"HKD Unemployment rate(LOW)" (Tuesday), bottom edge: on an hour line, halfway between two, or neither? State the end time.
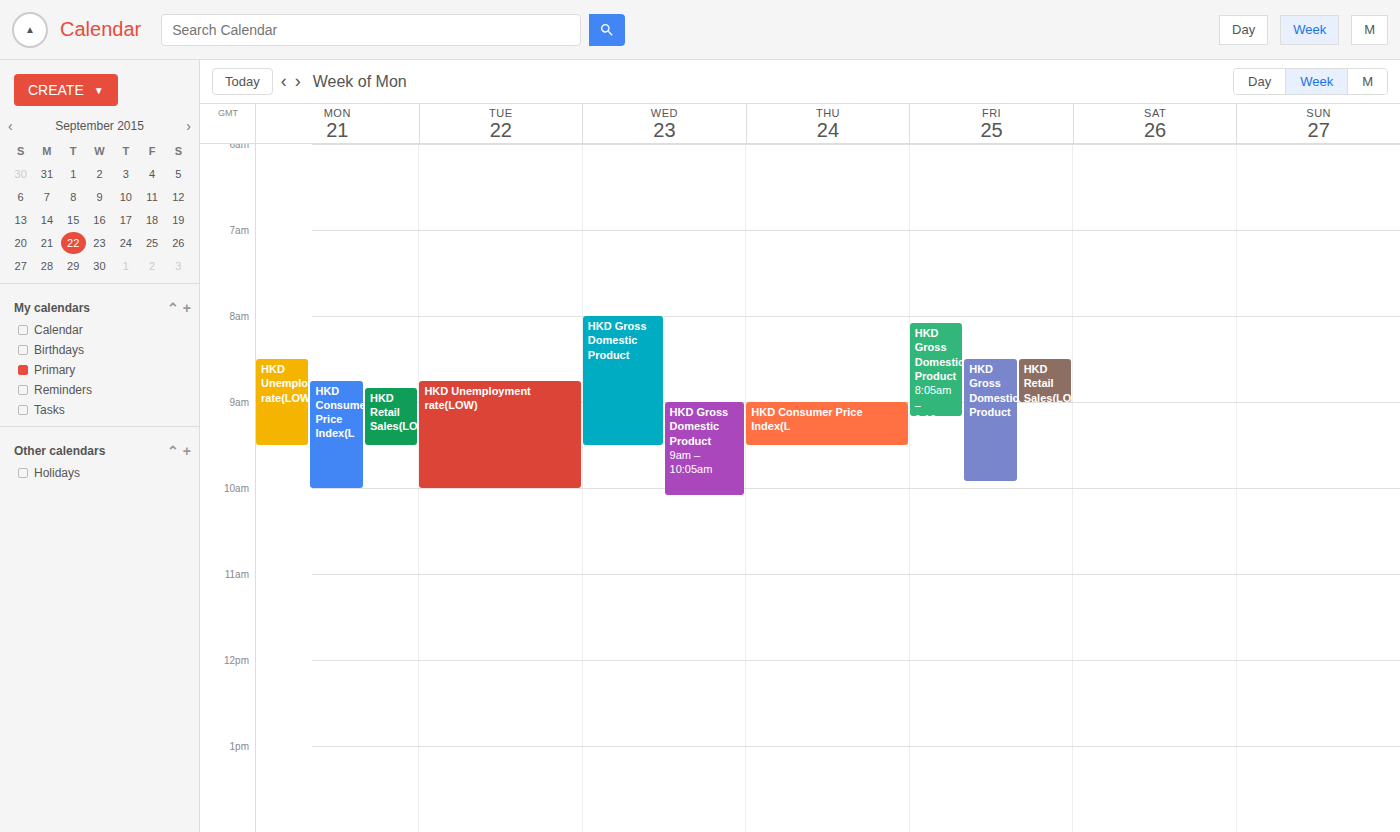
10:00 AM -- exactly on the 10 AM line.